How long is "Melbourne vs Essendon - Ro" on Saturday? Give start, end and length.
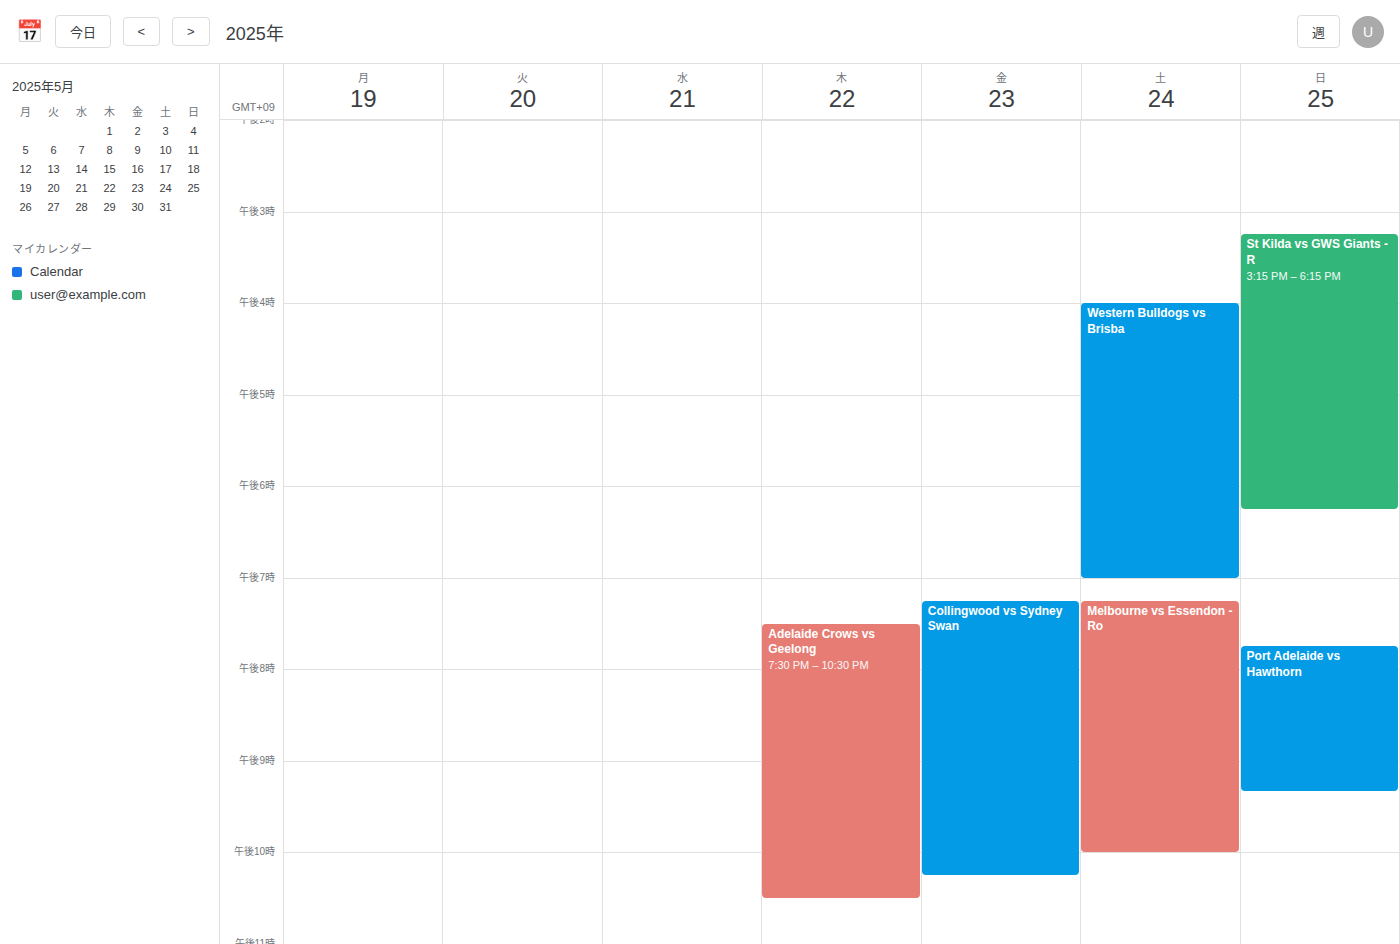
7:15 PM to 10:00 PM, 2 hours 45 minutes